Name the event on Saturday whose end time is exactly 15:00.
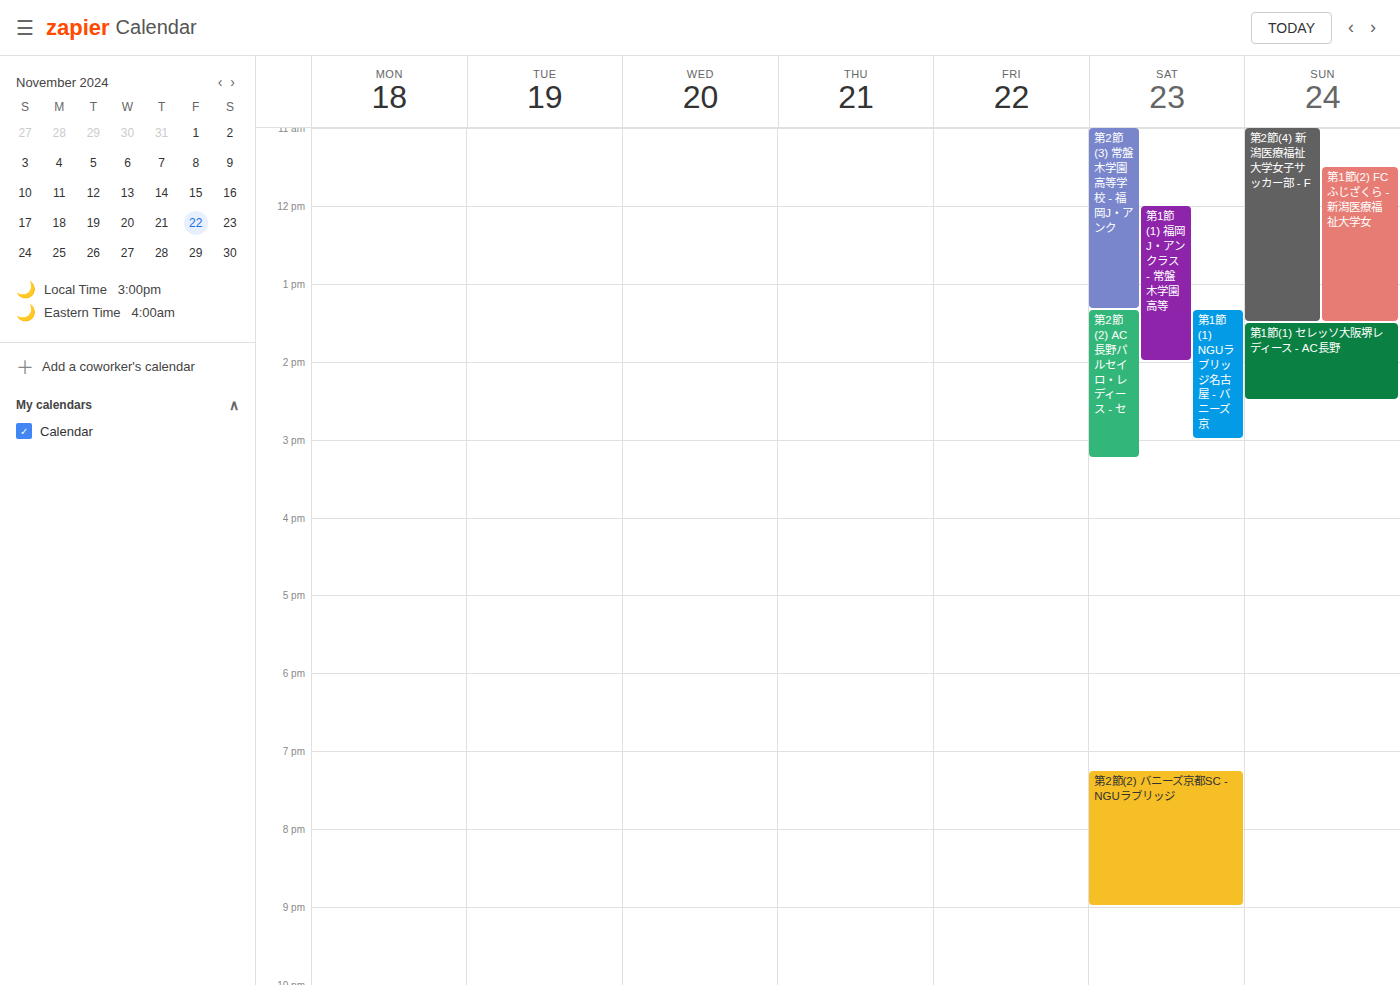
"第1節(1) NGUラブリッジ名古屋 - バニーズ京"